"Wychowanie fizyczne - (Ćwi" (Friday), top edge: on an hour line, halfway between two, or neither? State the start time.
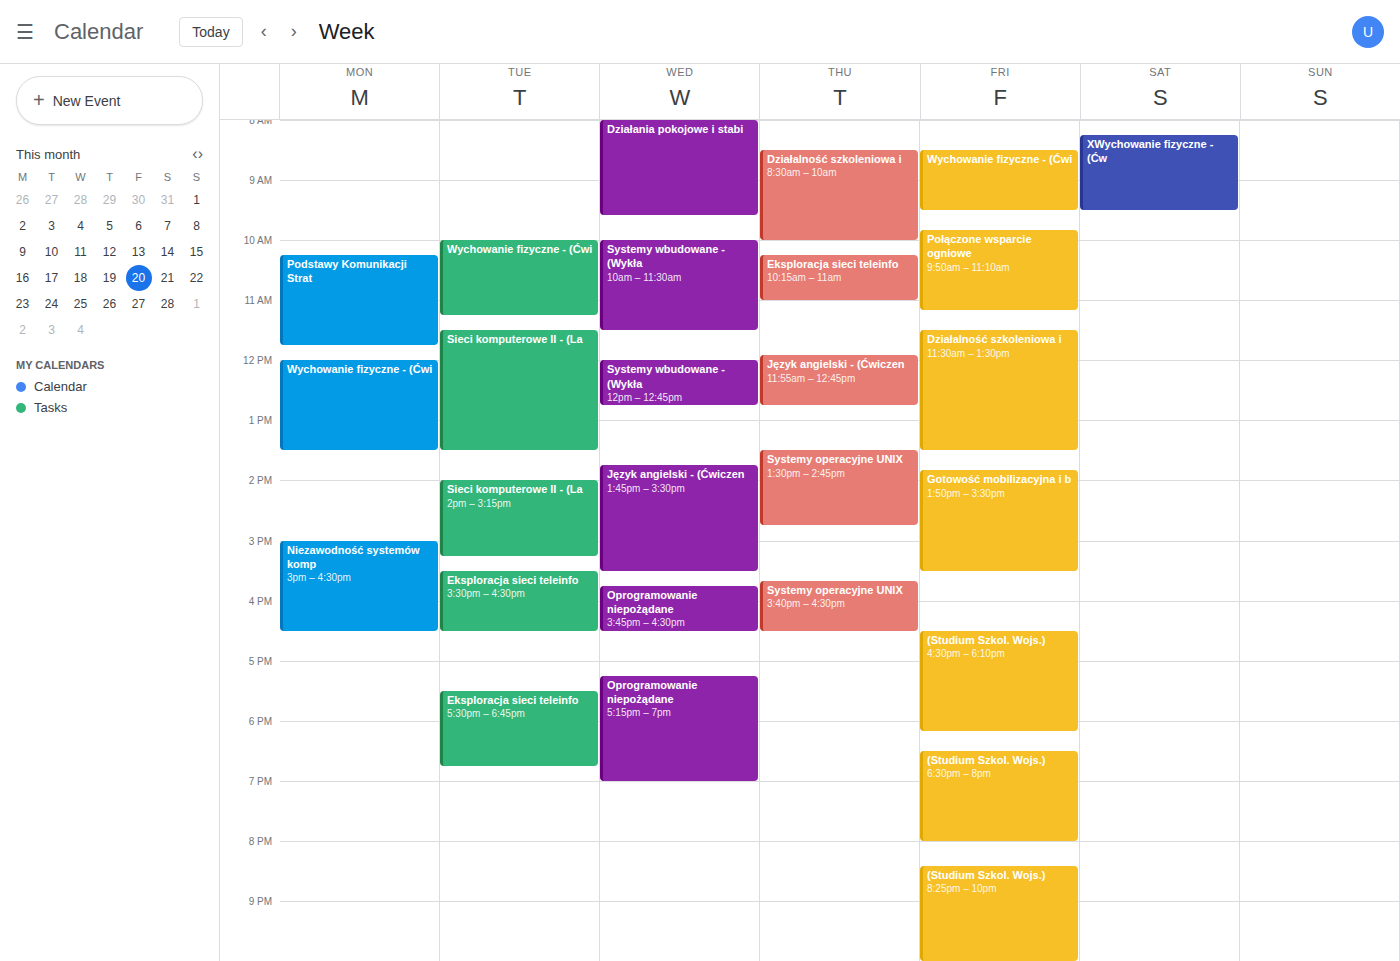
8:30 AM -- halfway between the 8 AM and 9 AM lines.